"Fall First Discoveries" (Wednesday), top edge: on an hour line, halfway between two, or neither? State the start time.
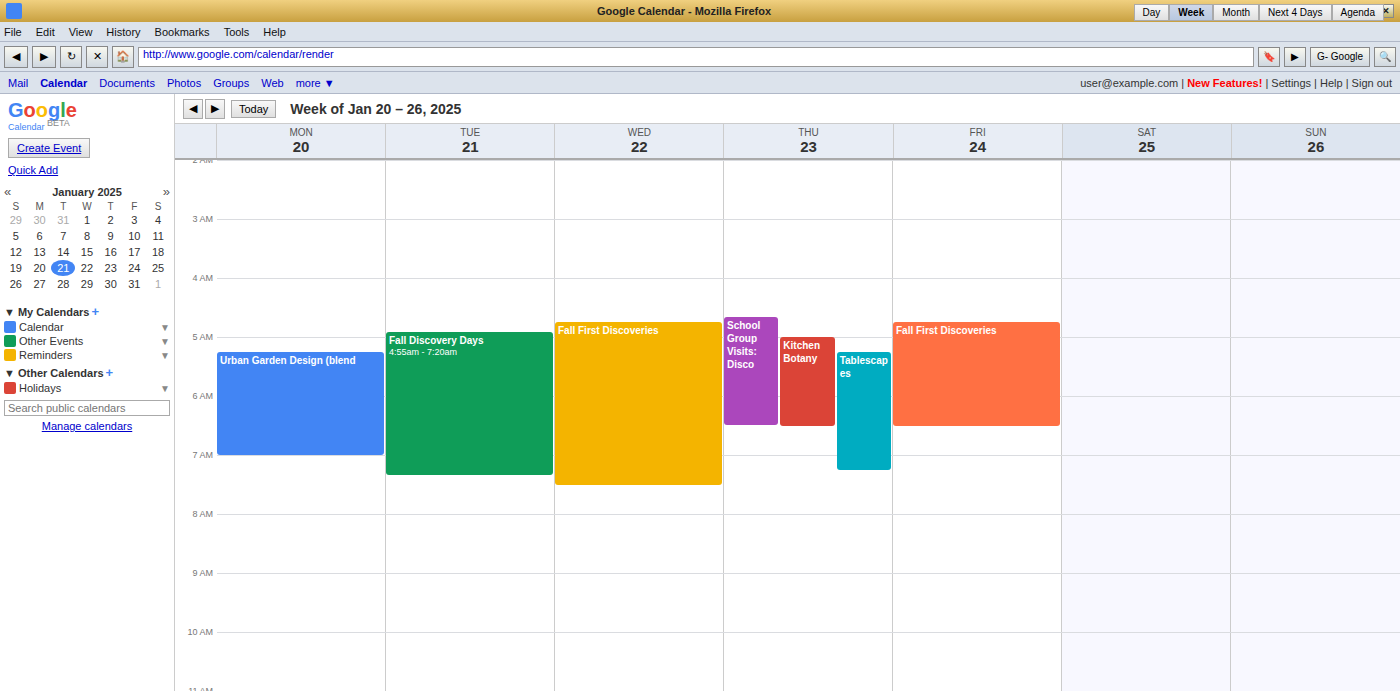
4:45 AM -- neither: three quarters of the way from the 4 AM line to the 5 AM line.